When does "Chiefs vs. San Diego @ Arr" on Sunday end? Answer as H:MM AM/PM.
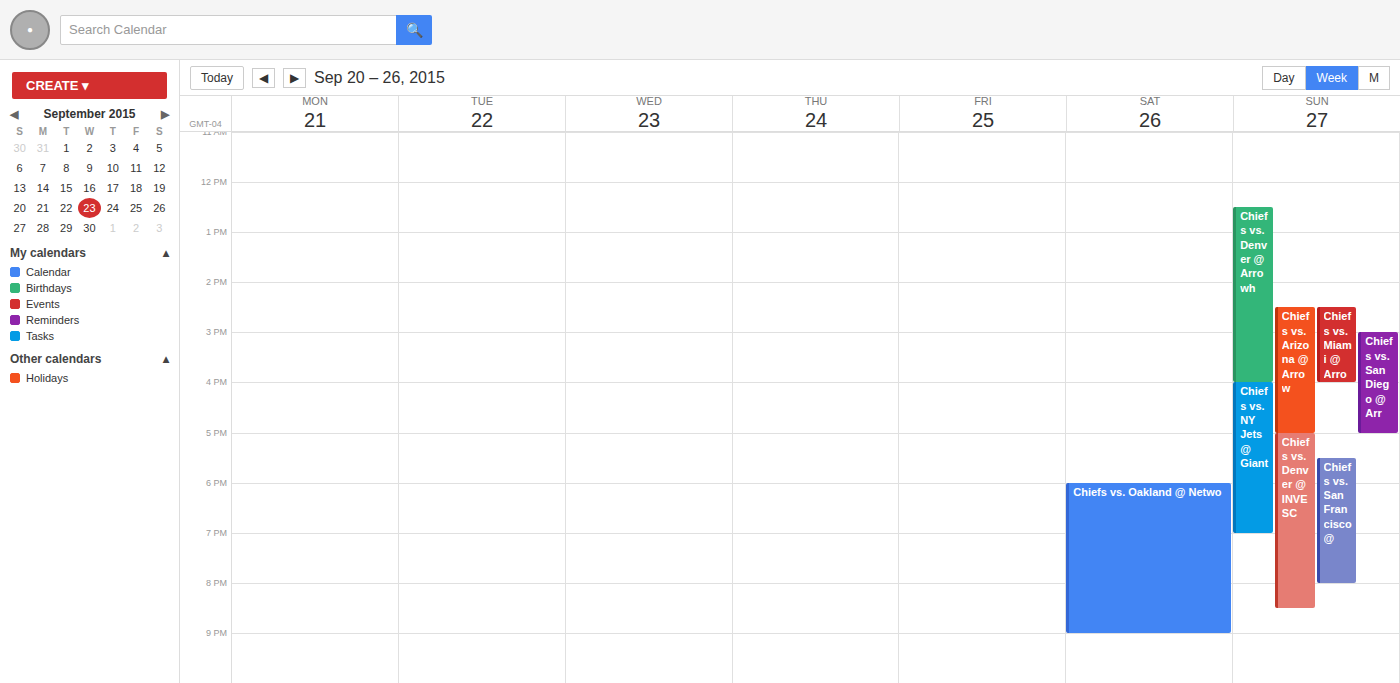
5:00 PM